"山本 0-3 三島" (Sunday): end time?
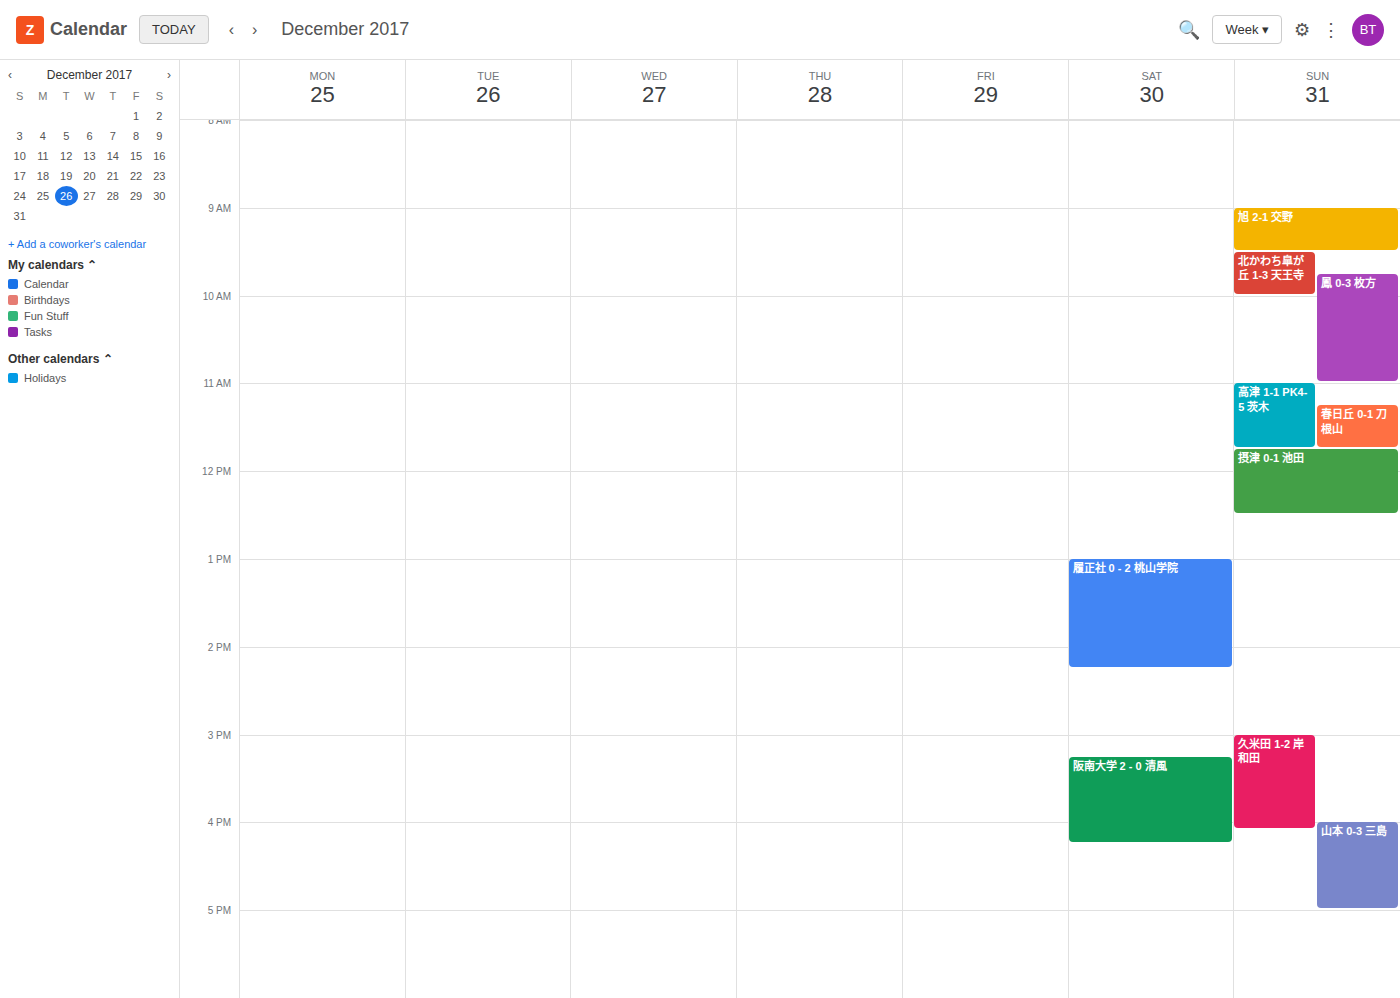
5:00 PM